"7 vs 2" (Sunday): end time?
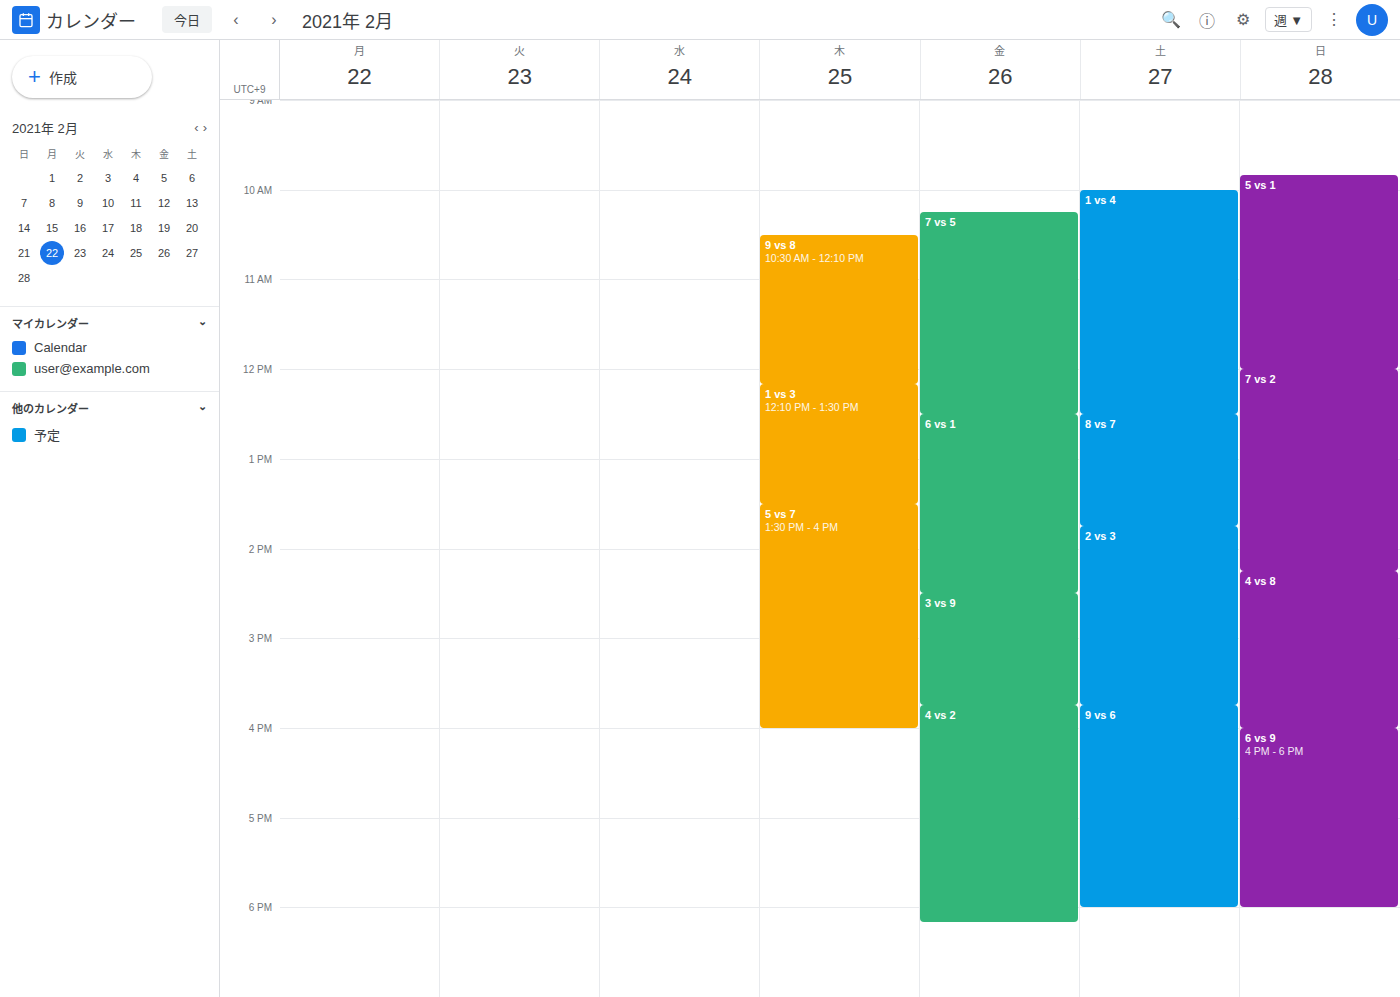
2:15 PM